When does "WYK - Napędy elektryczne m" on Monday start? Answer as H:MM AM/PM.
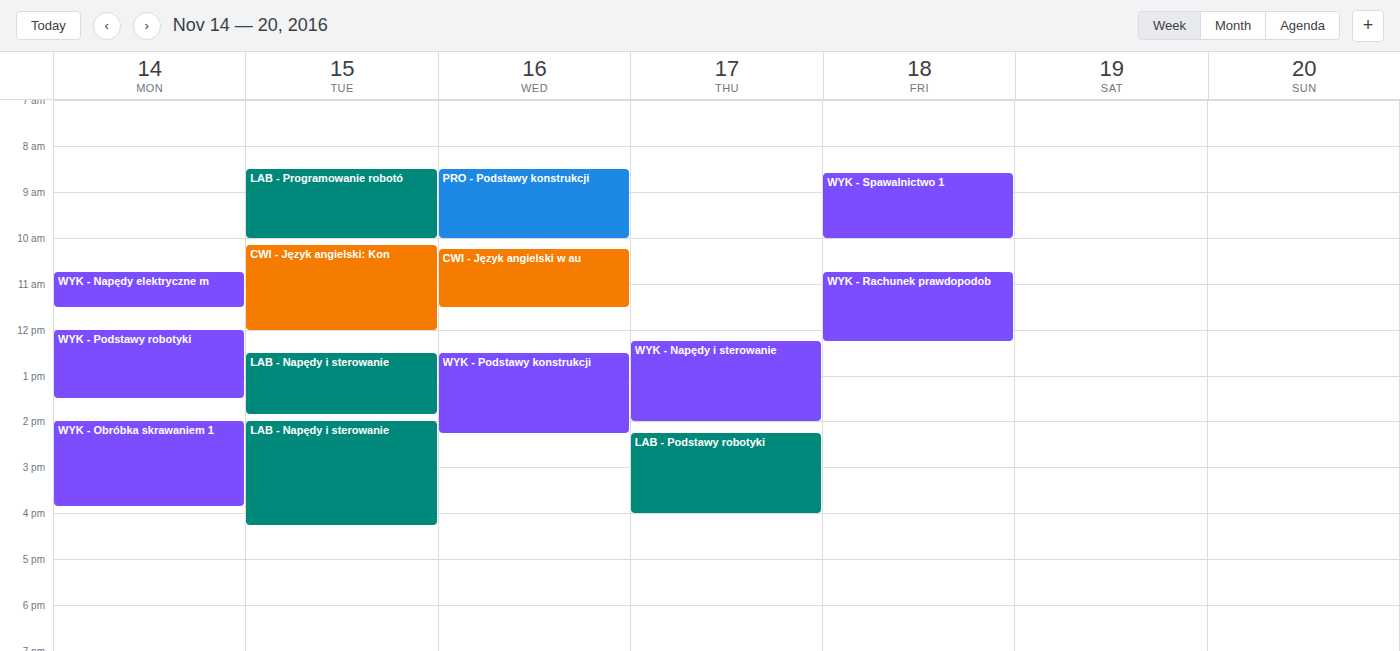
10:45 AM